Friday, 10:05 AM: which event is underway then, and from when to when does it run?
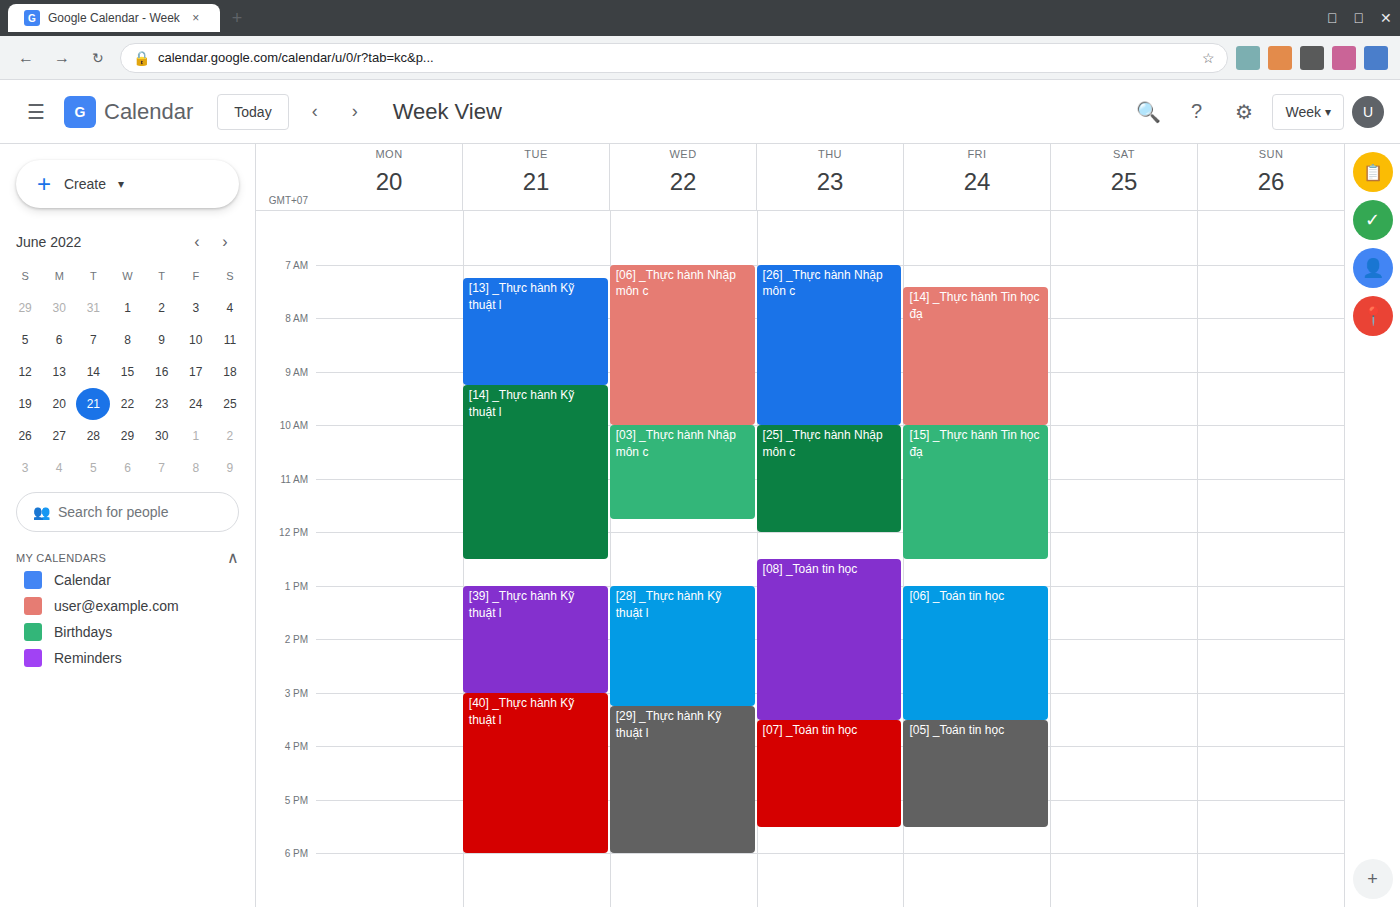
"[15] _Thực hành Tin học đạ", 10:00 AM to 12:30 PM